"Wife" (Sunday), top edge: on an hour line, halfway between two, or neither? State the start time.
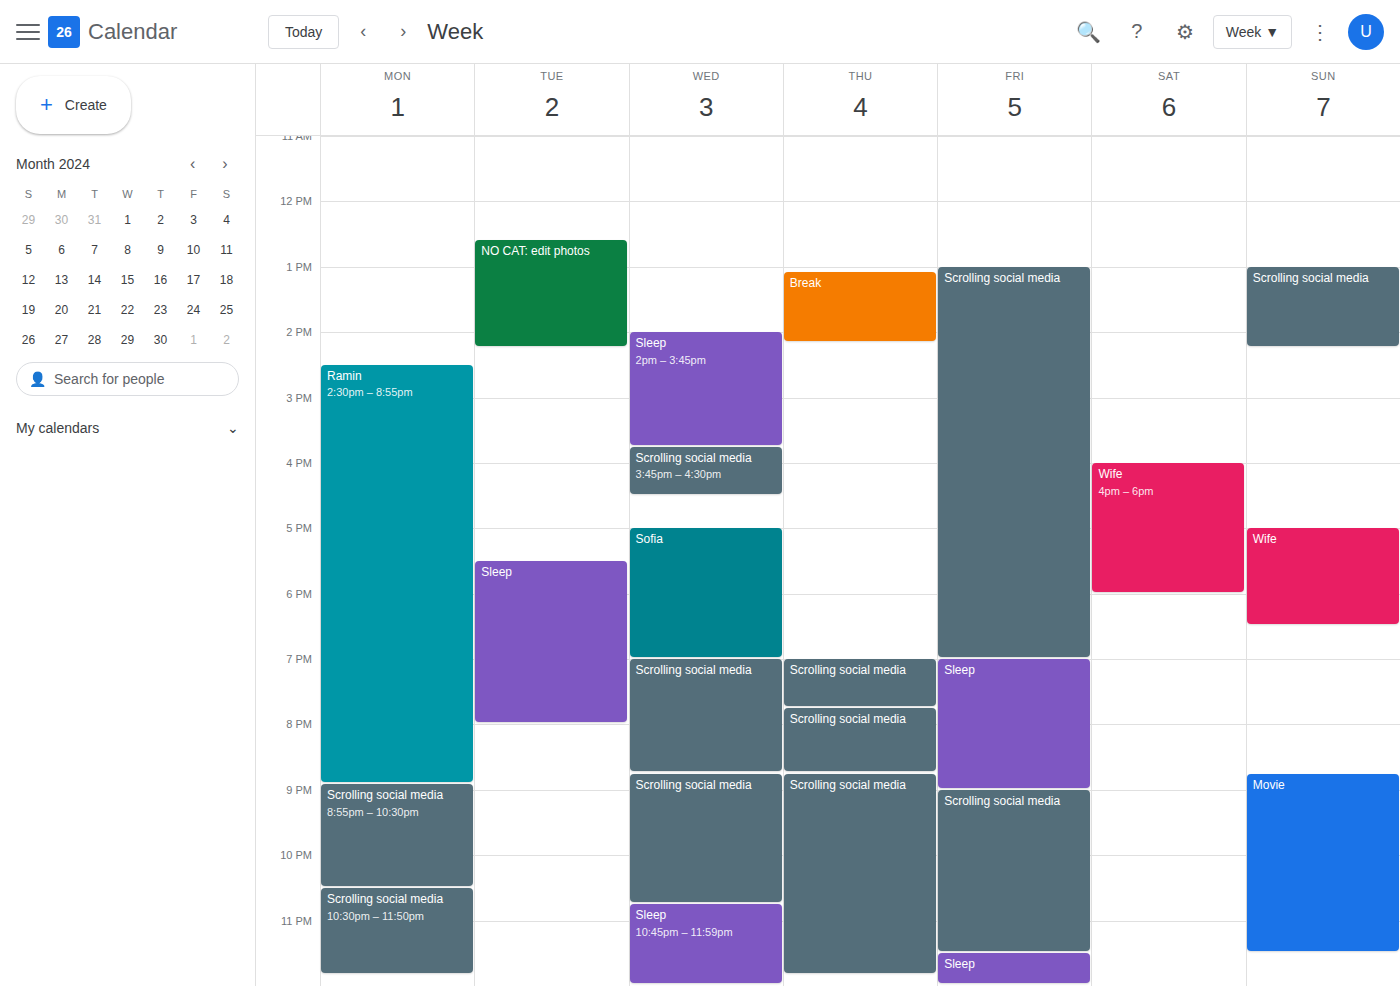
5:00 PM -- exactly on the 5 PM line.